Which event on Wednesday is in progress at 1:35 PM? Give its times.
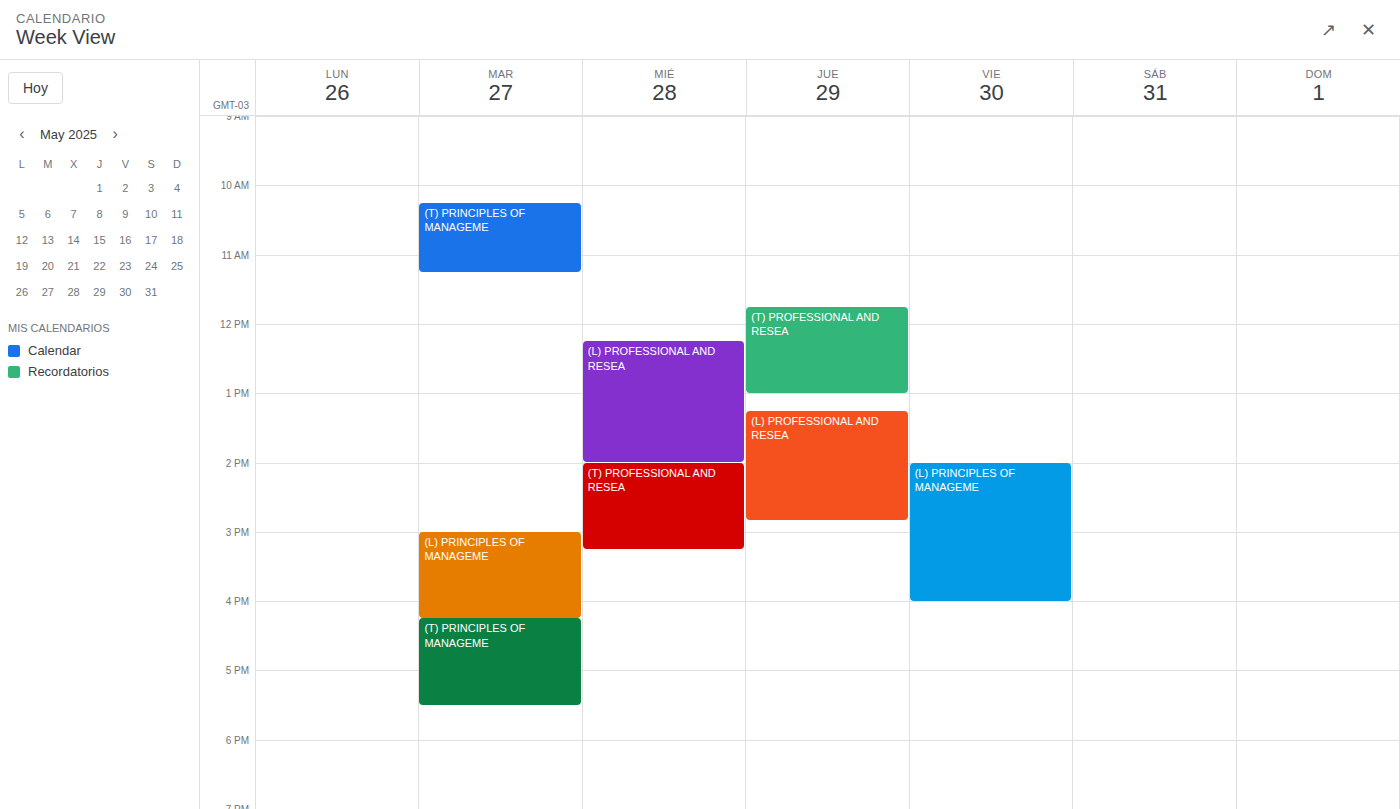
"(L) PROFESSIONAL AND RESEA", 12:15 PM to 2:00 PM